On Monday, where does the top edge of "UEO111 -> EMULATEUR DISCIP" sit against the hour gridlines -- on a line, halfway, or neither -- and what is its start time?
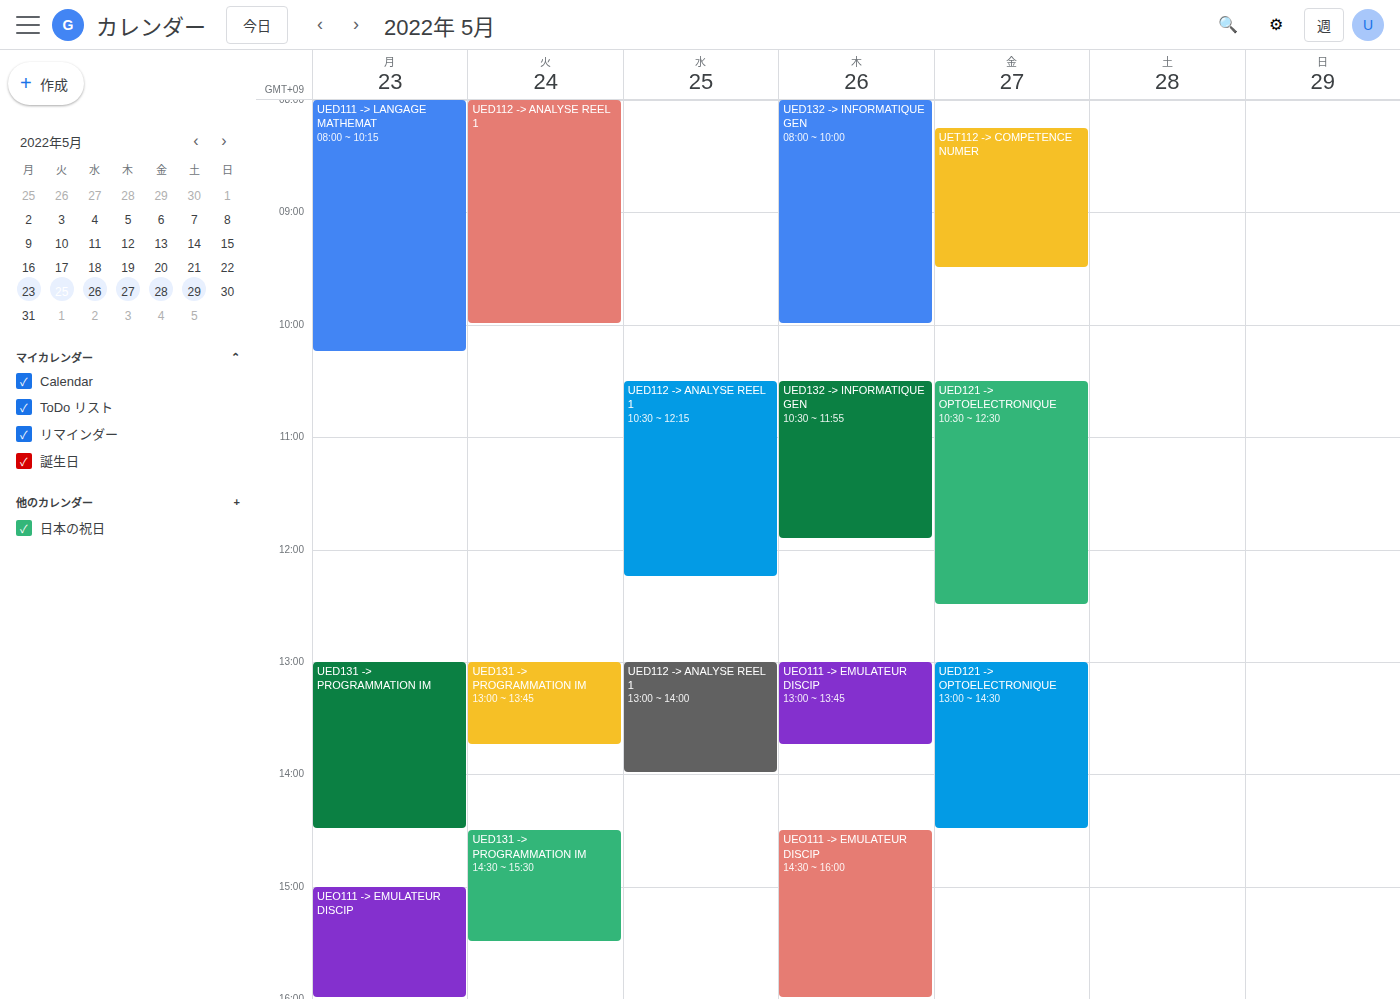
3:00 PM -- exactly on the 3 PM line.